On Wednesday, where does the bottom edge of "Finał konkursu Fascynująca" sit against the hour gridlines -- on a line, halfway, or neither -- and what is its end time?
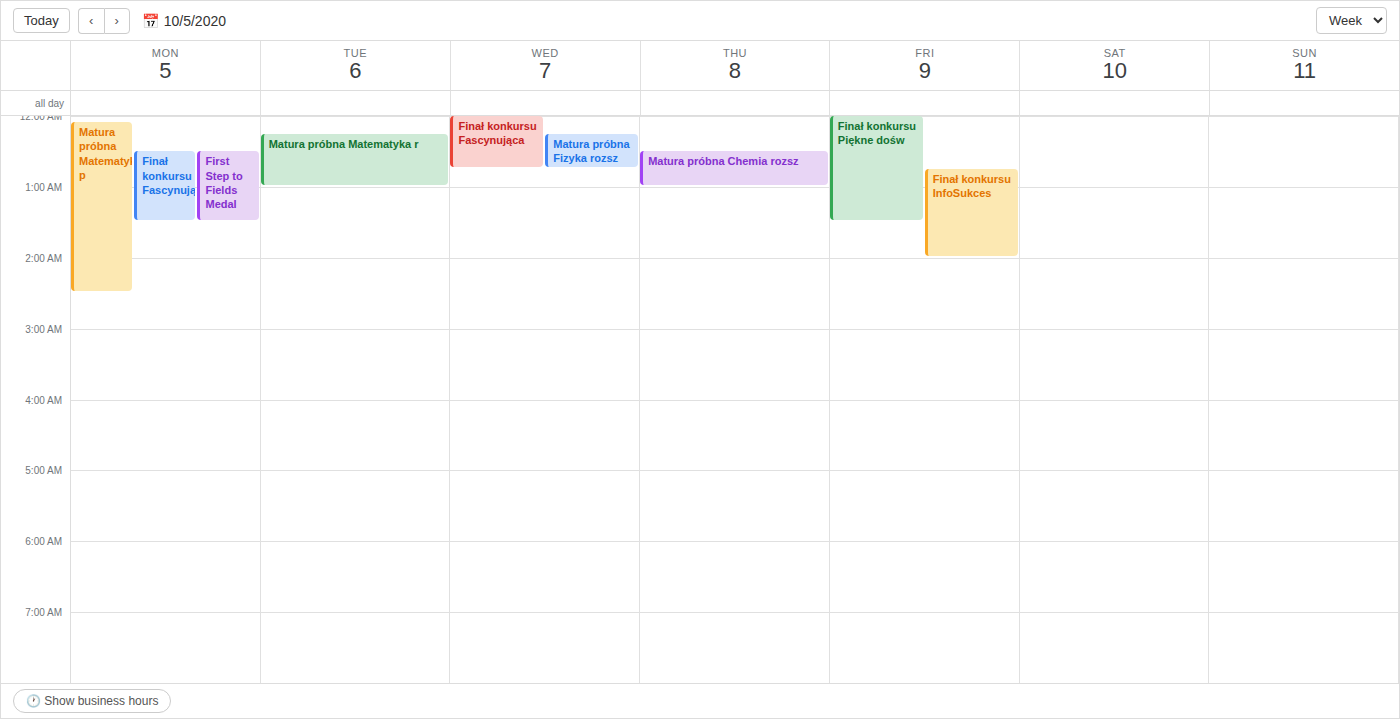
12:45 AM -- neither: three quarters of the way from the 12 AM line to the 1 AM line.